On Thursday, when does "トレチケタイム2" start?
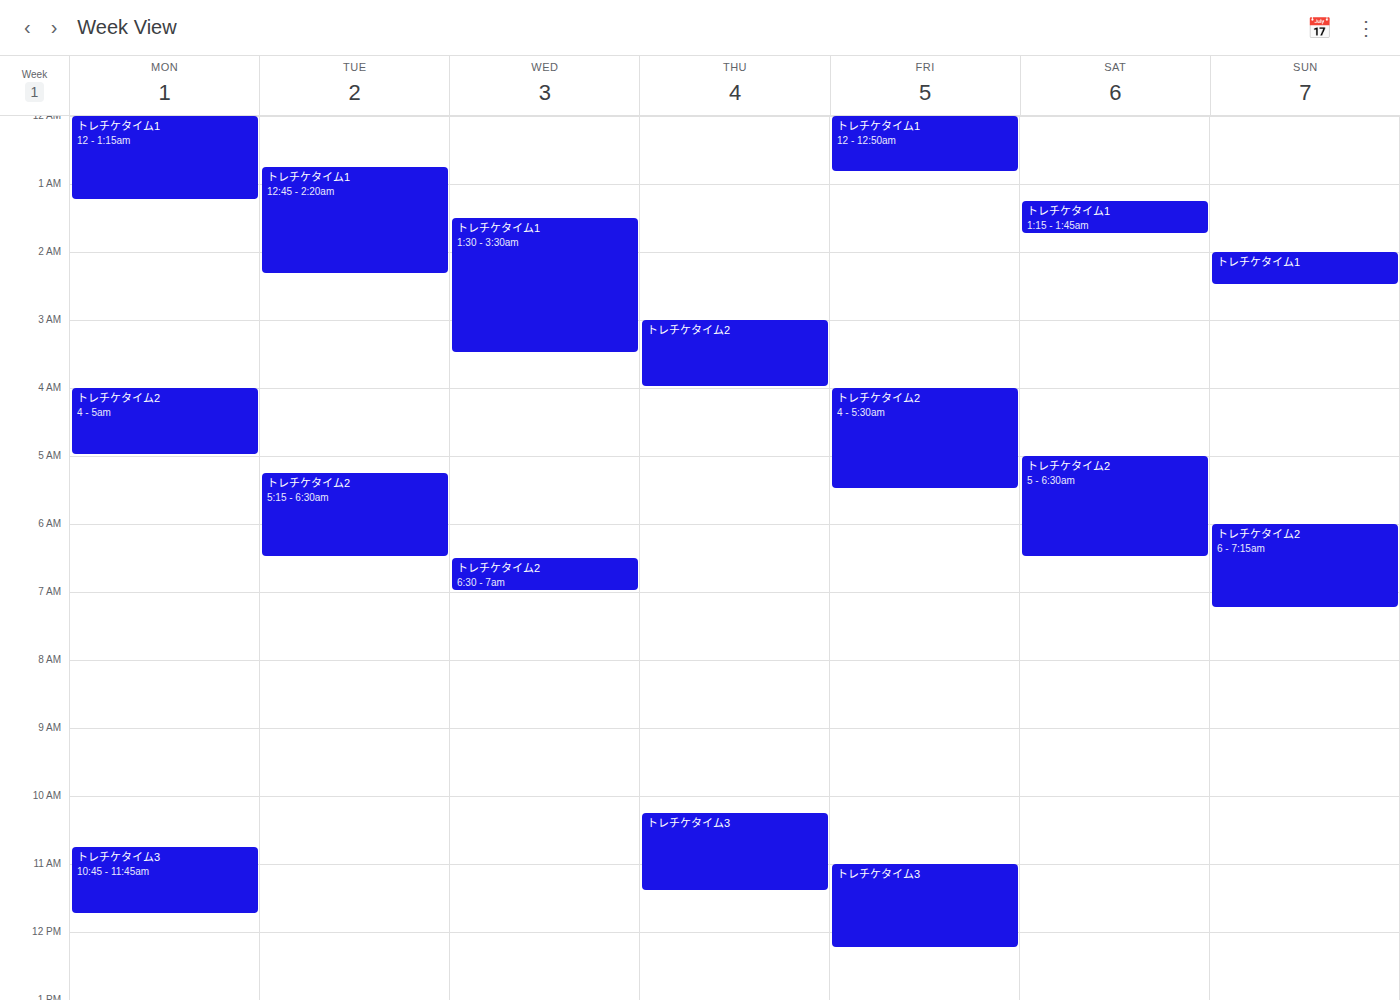
3:00 AM